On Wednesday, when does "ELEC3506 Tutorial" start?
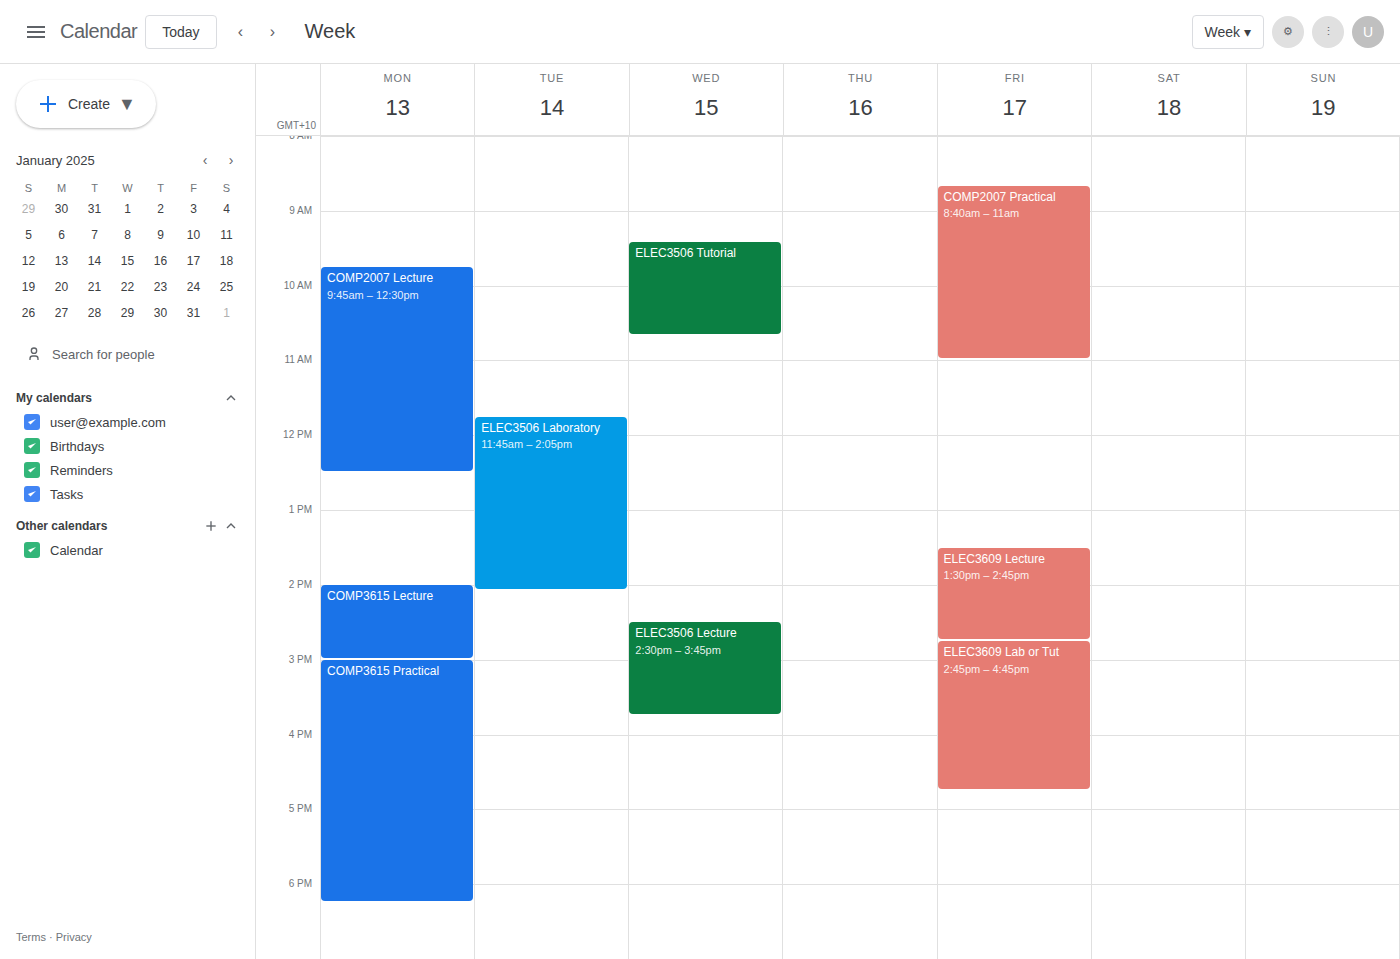
9:25 AM